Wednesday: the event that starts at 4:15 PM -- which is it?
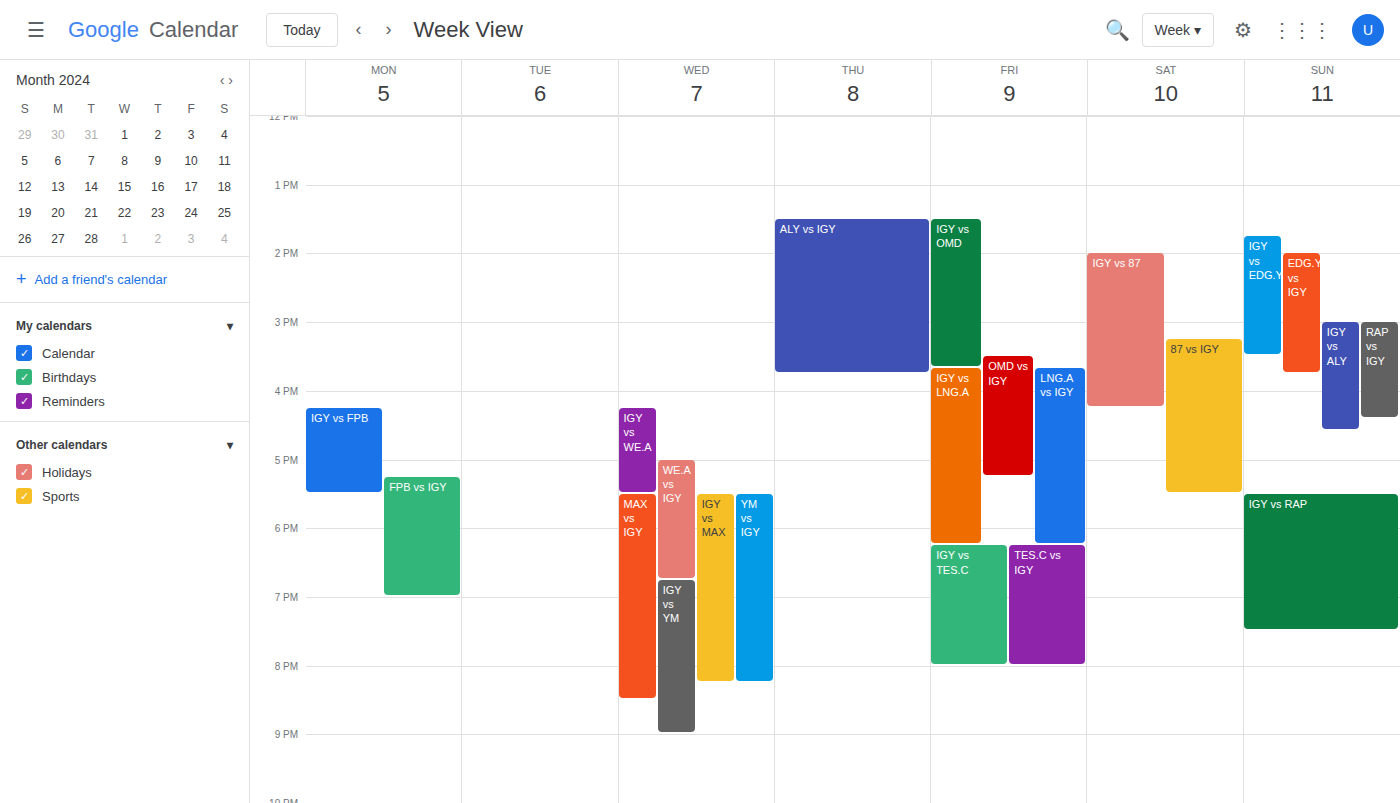
"IGY vs WE.A"